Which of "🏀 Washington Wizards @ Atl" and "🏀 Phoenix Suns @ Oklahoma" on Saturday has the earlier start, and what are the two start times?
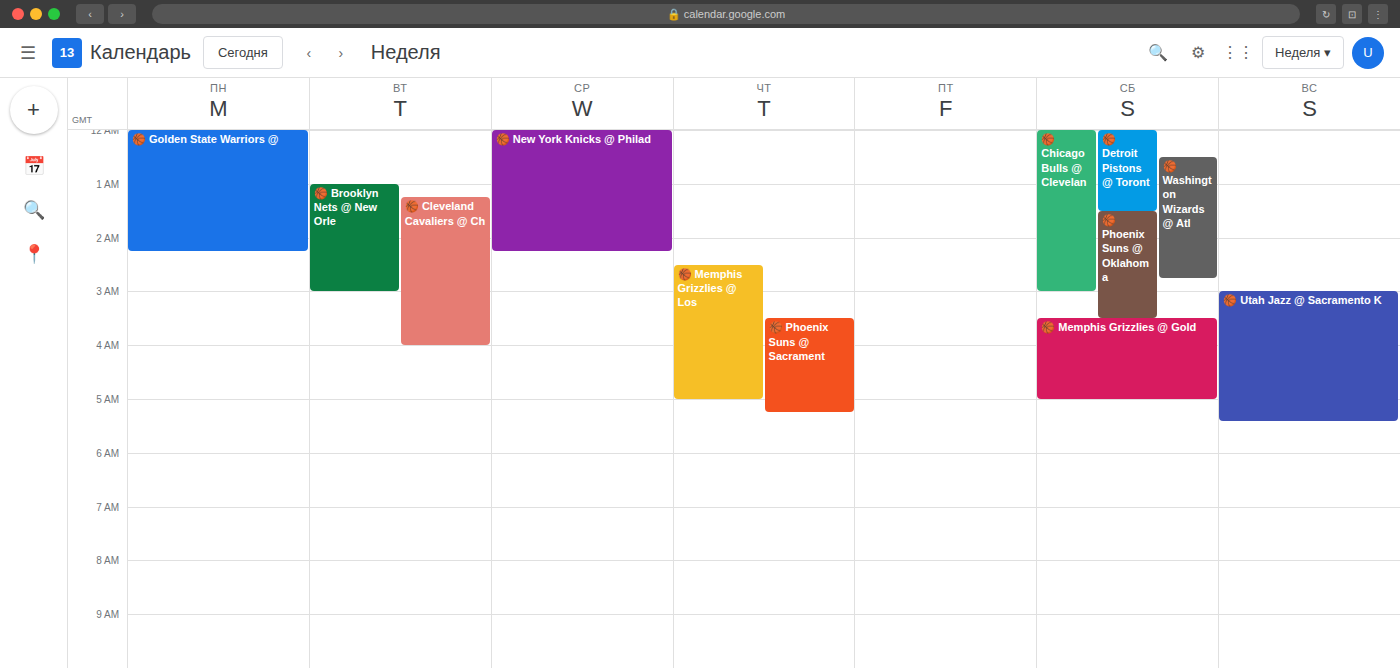
"🏀 Washington Wizards @ Atl" 12:30 AM; "🏀 Phoenix Suns @ Oklahoma" 1:30 AM.